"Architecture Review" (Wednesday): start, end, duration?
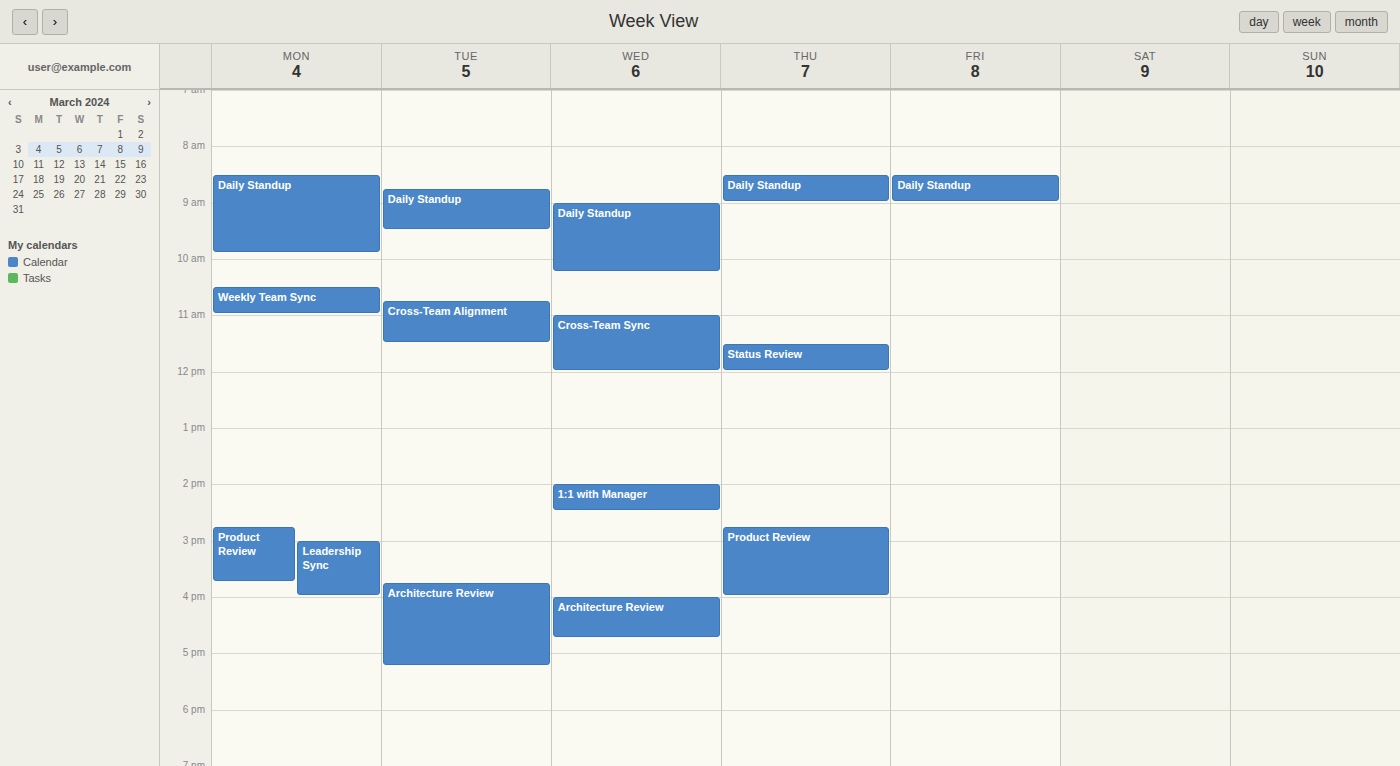
4:00 PM to 4:45 PM, 45 minutes